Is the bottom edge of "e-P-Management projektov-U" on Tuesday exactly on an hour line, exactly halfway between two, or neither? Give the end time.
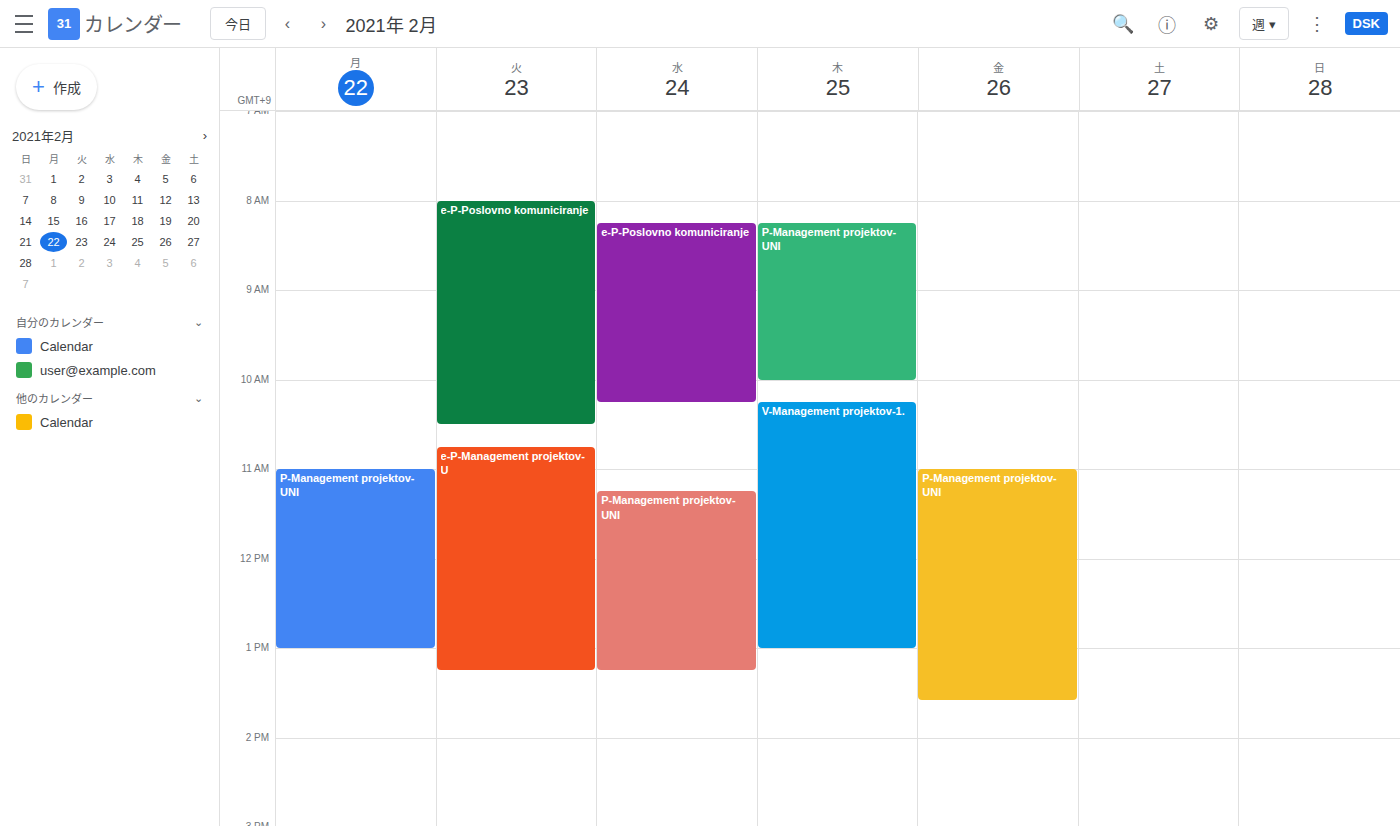
13:15 -- neither: a quarter of the way from the 13:00 line to the 14:00 line.